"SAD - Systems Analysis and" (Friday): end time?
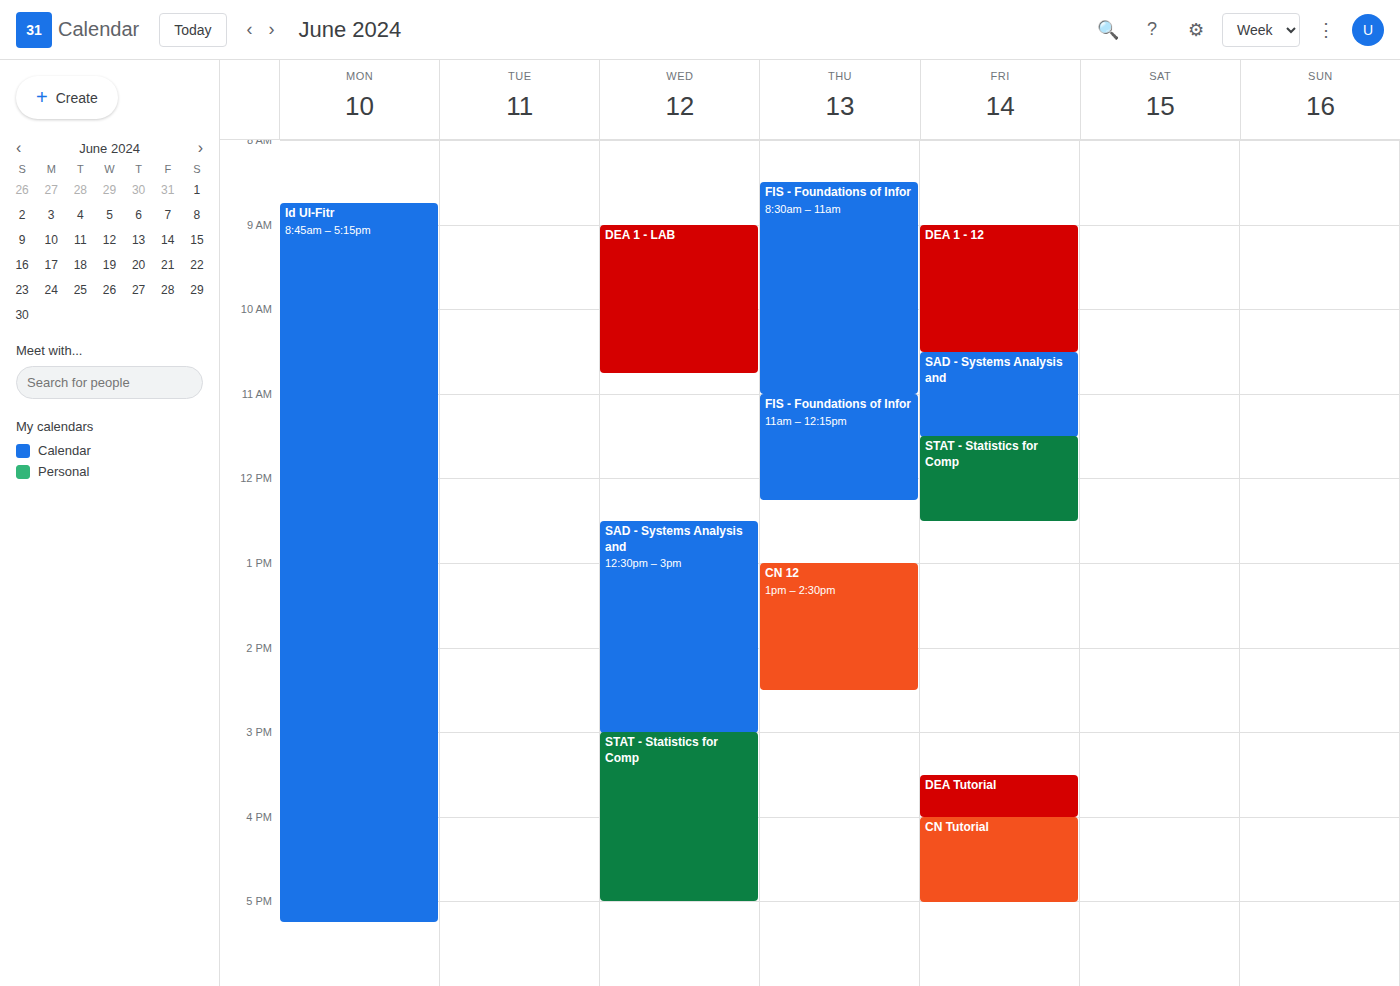
11:30 AM